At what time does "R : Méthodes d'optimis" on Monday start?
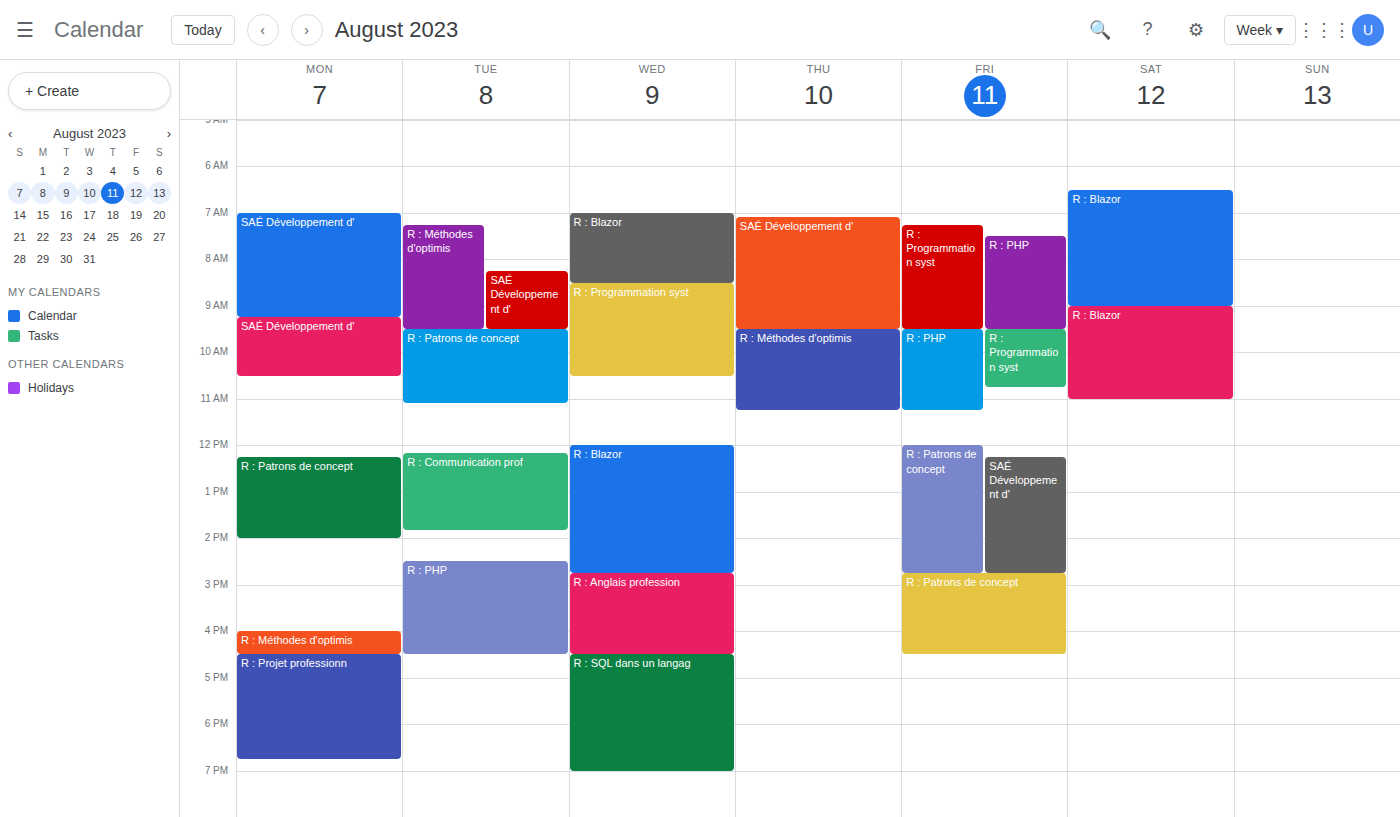
4:00 PM